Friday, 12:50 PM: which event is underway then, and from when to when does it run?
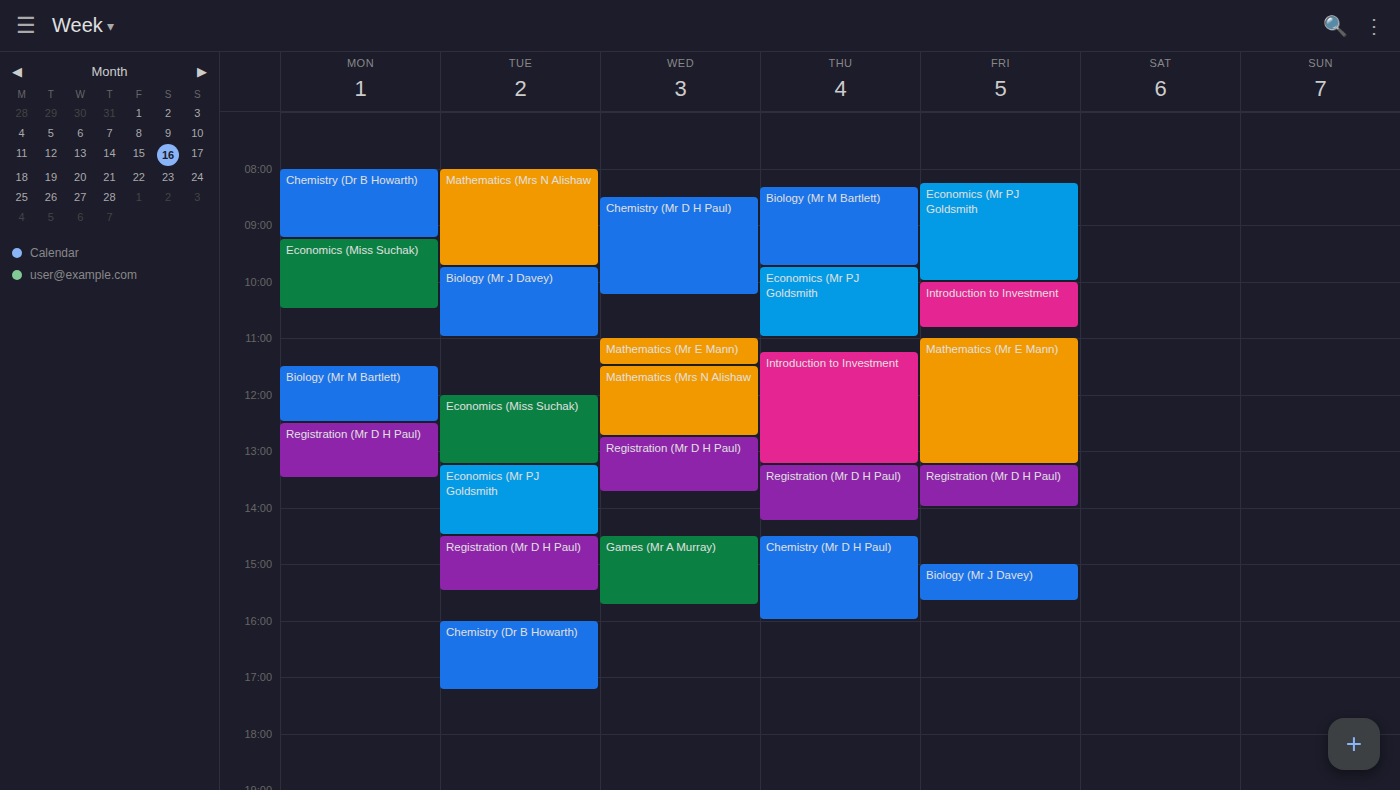
"Mathematics (Mr E Mann)", 11:00 AM to 1:15 PM